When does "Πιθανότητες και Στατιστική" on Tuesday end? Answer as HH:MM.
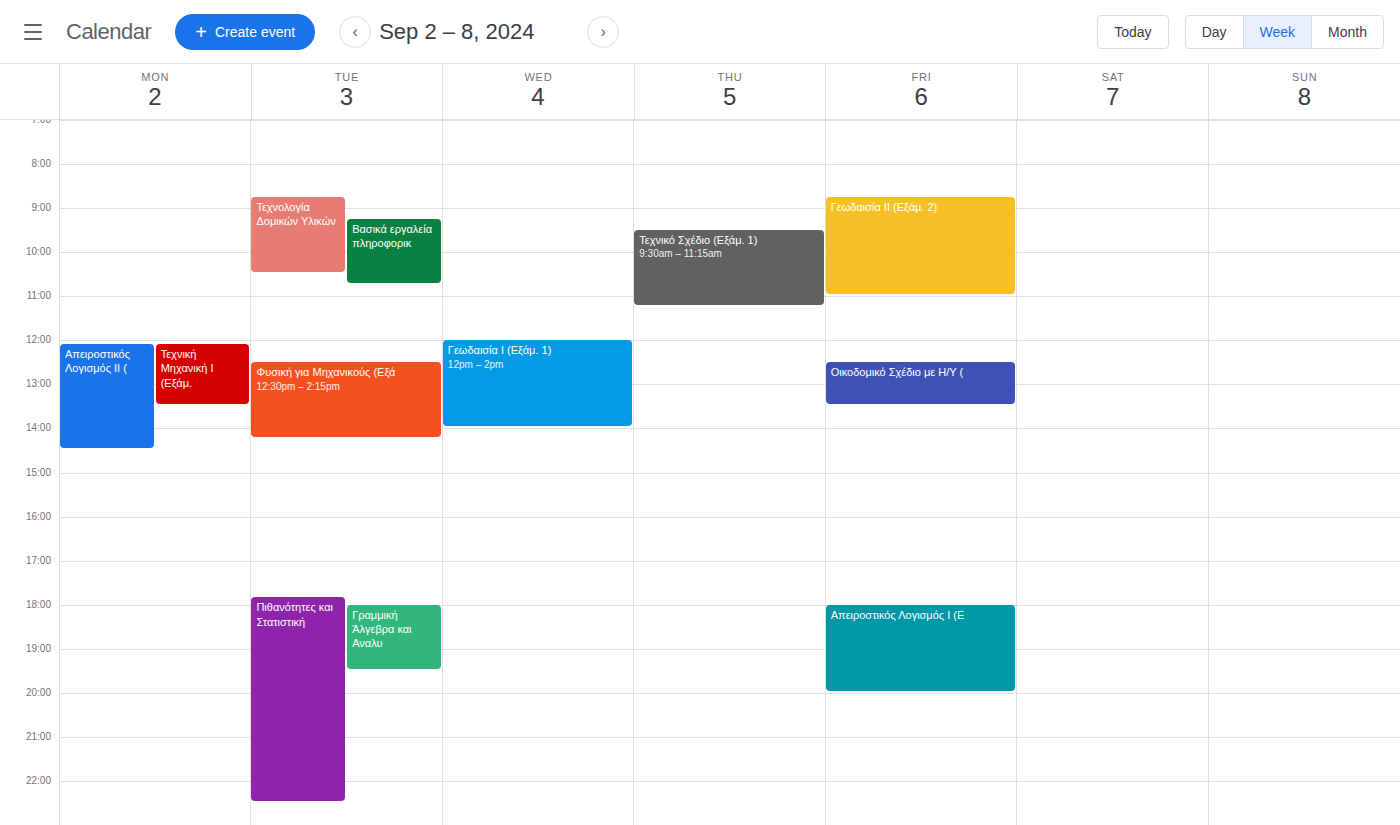
22:30